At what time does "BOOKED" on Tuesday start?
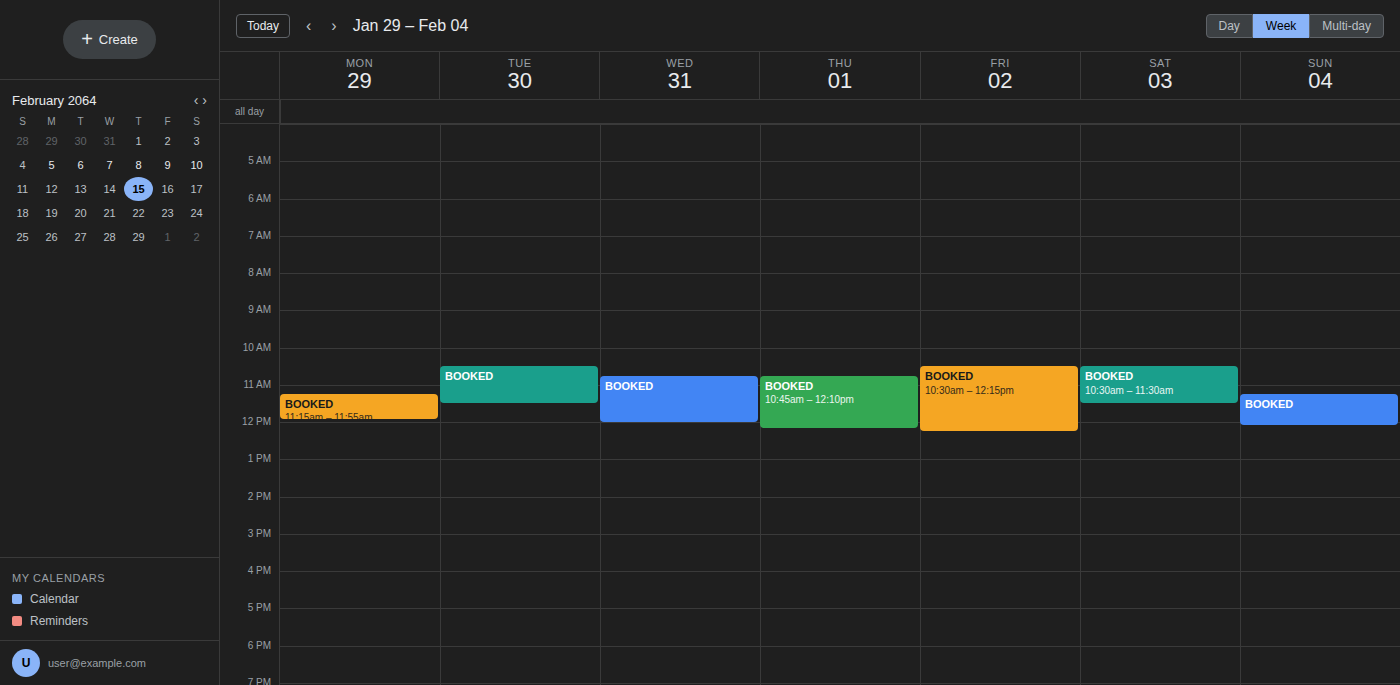
10:30 AM